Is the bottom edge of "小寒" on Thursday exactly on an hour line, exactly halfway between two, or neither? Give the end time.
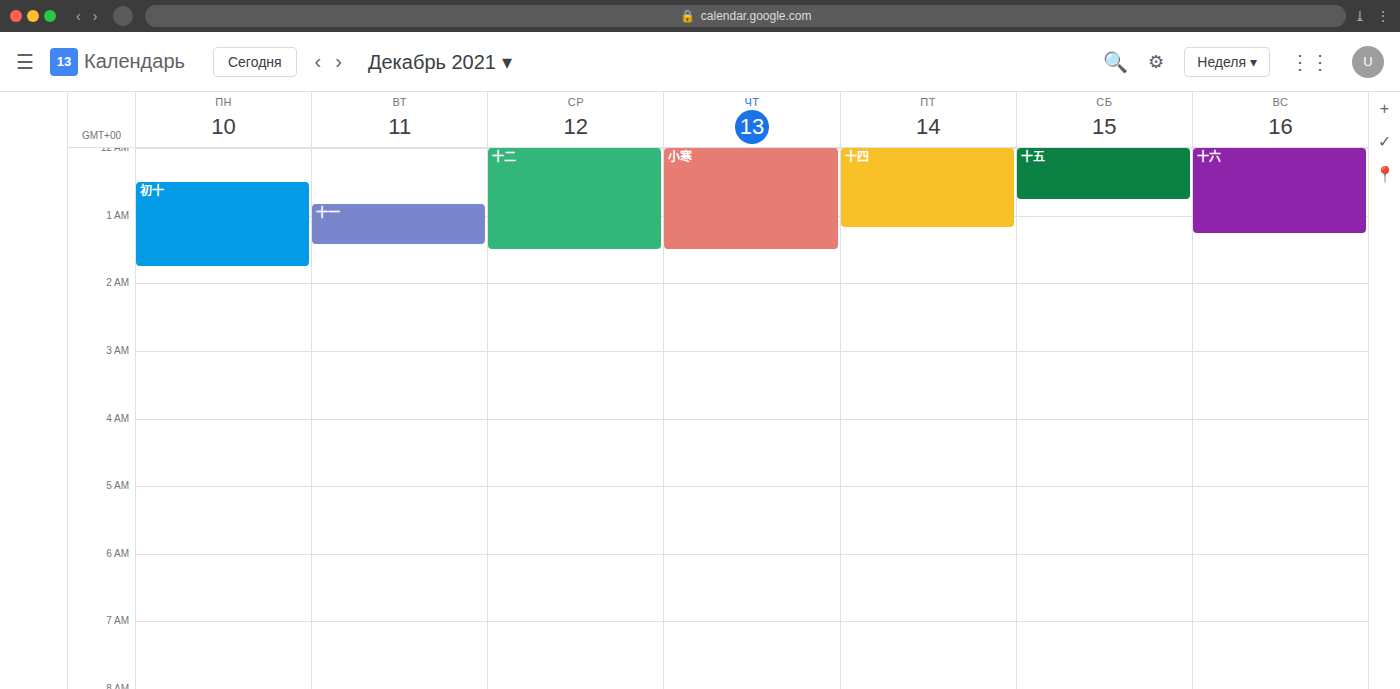
1:30 AM -- halfway between the 1 AM and 2 AM lines.